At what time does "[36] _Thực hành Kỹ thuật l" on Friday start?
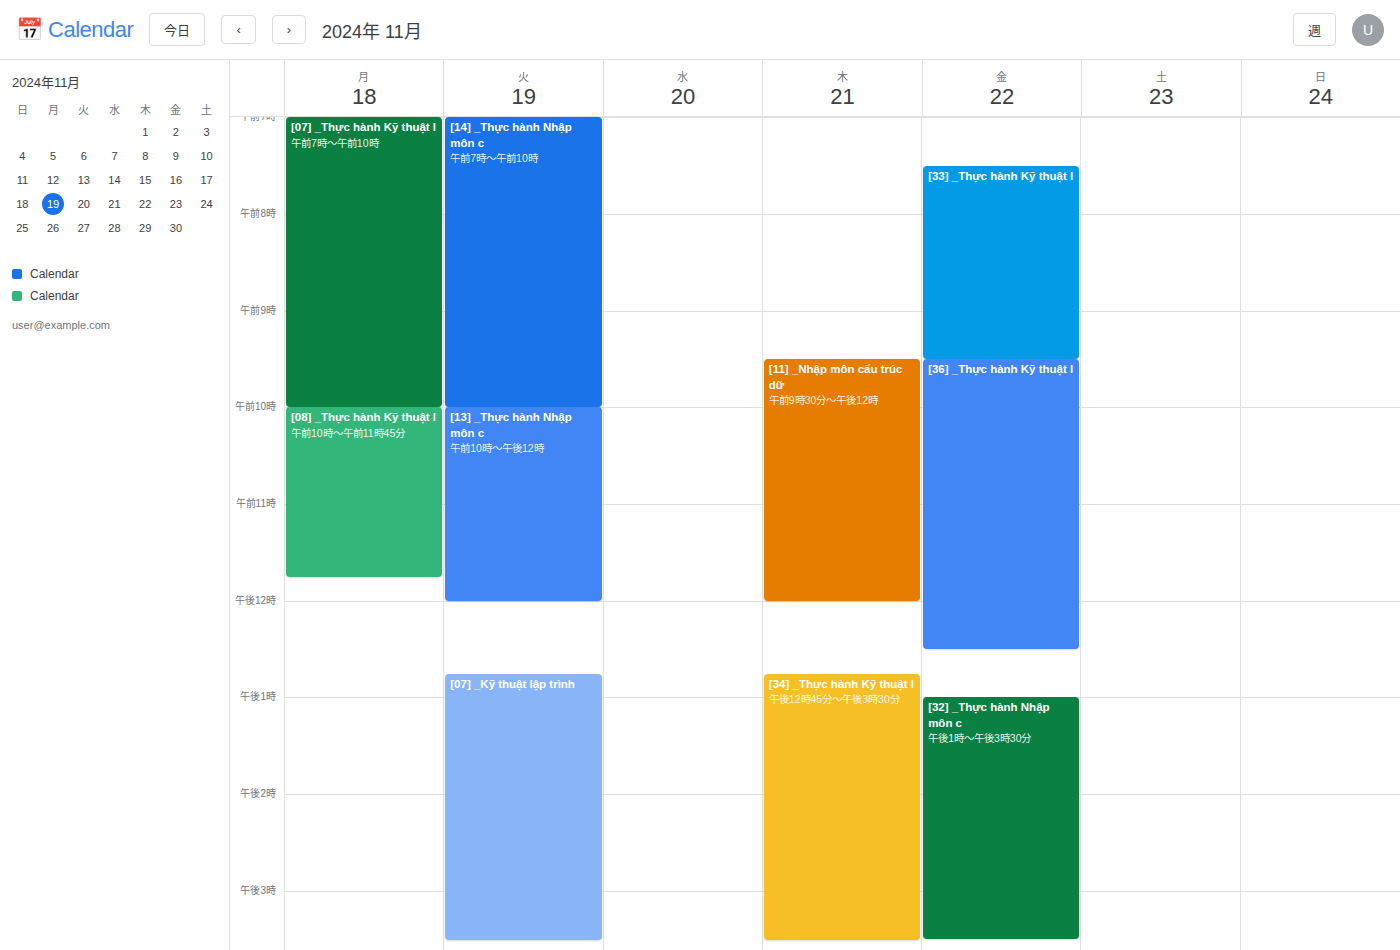
9:30 AM